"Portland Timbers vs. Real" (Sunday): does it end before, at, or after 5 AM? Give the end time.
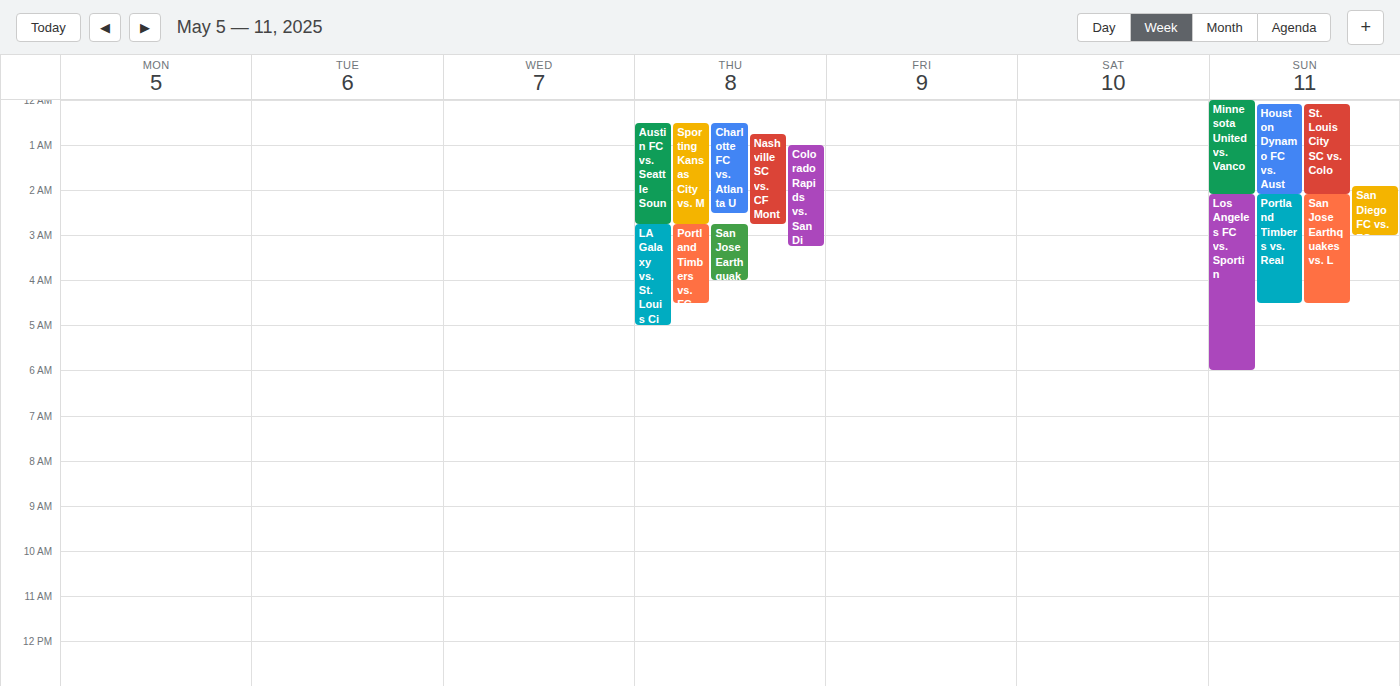
4:30 AM -- before 5 AM, 30 minutes above the 5 AM line.